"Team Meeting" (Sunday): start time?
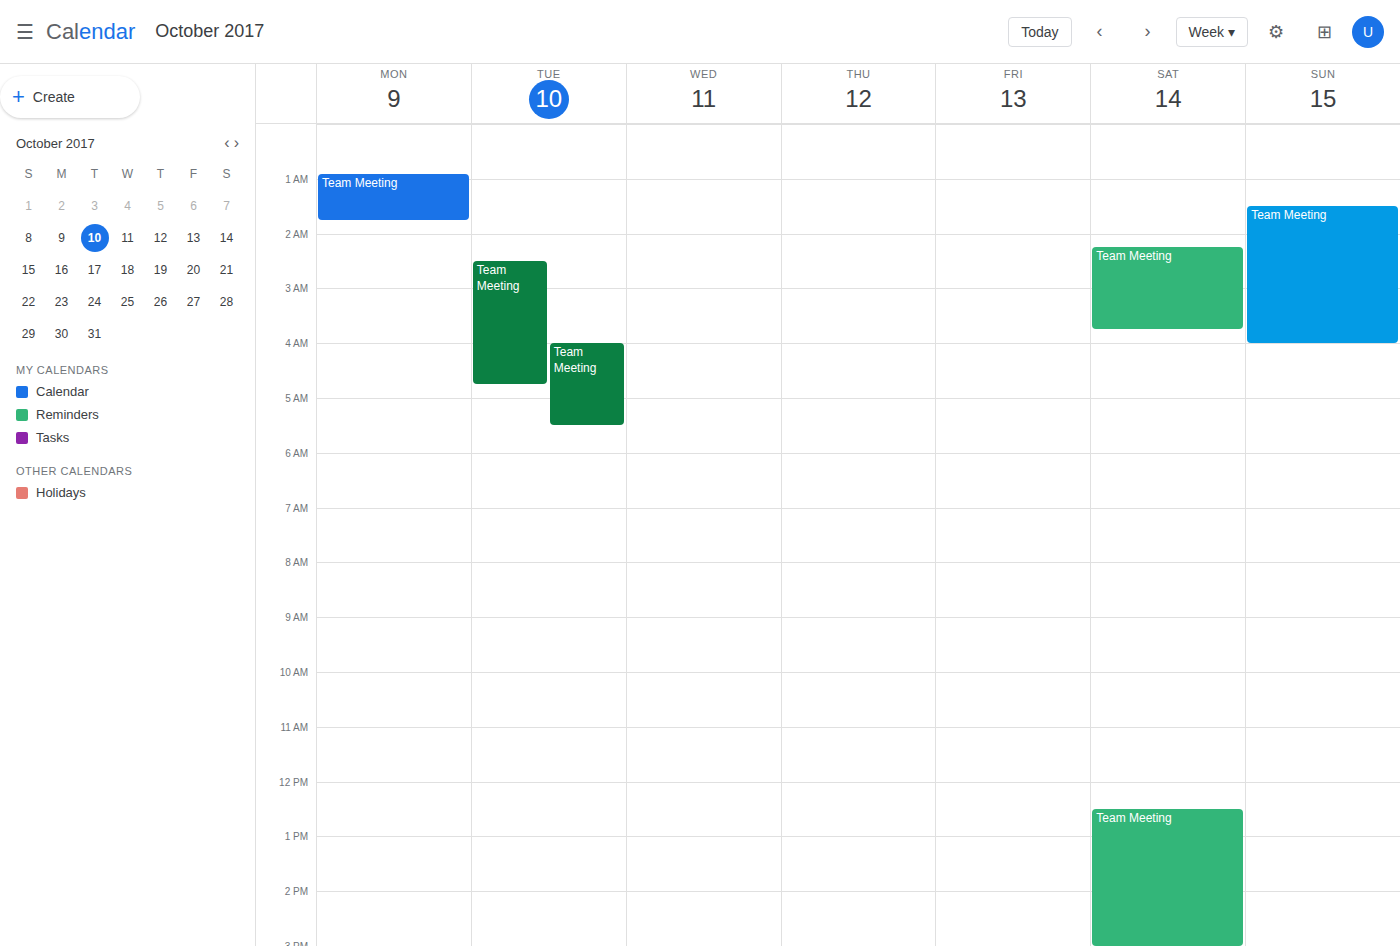
1:30 AM